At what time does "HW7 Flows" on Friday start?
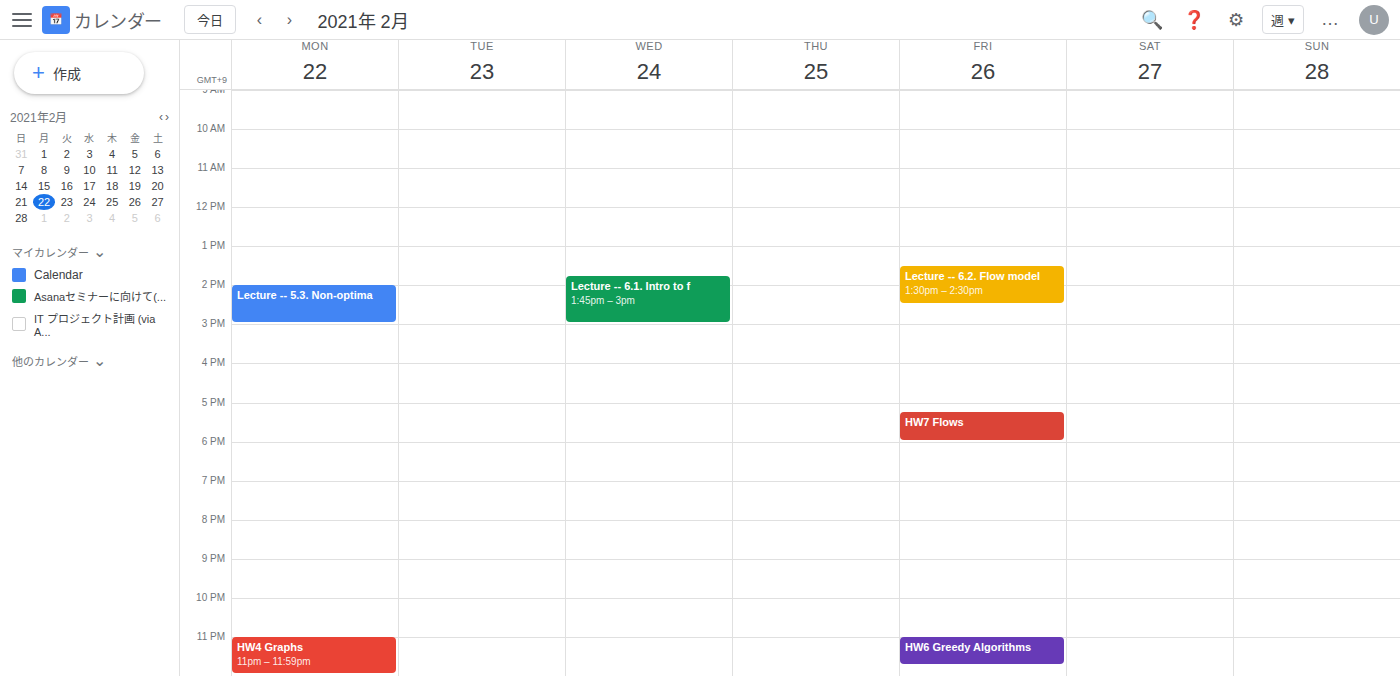
5:15 PM